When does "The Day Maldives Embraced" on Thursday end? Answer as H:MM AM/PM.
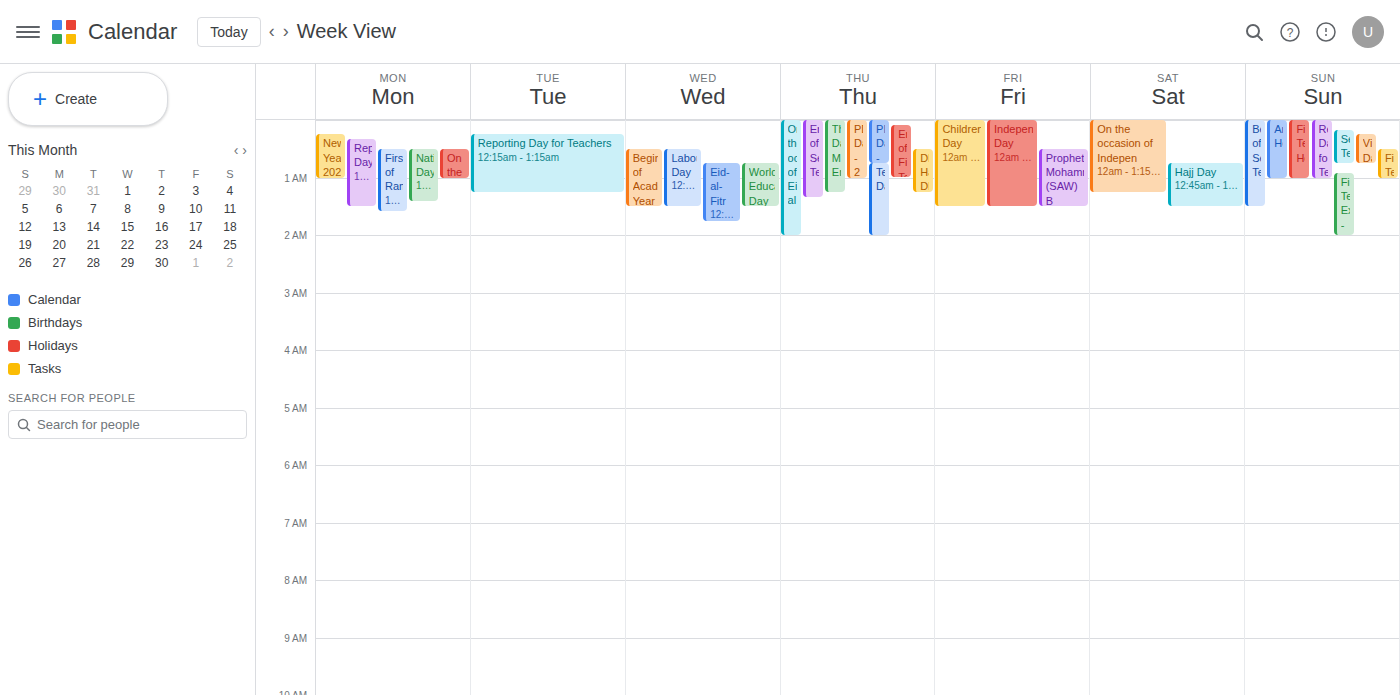
1:15 AM